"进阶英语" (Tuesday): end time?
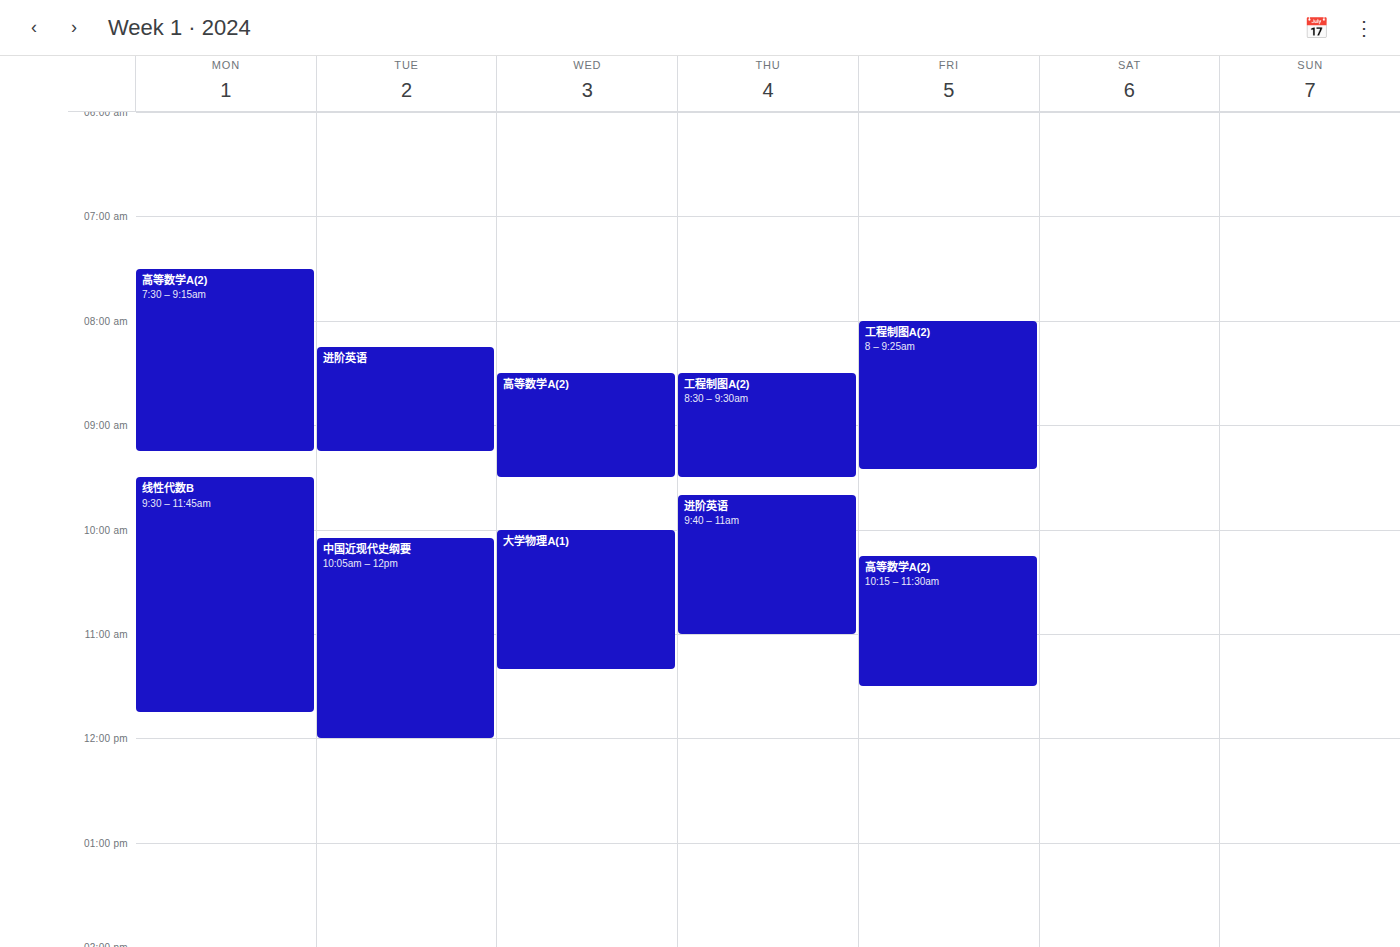
9:15 AM